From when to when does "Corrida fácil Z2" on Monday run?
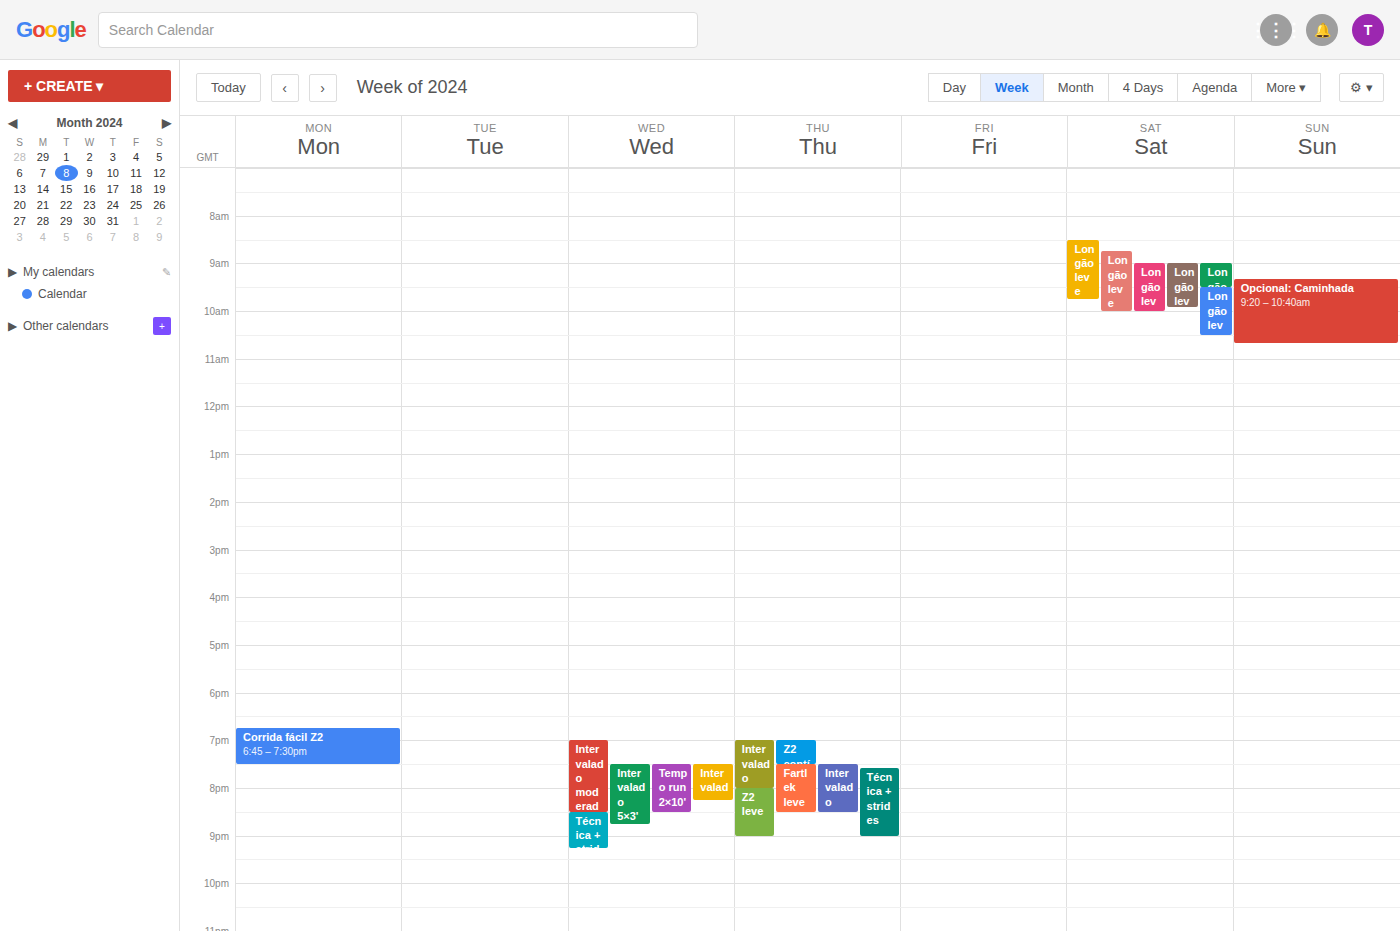
6:45 PM to 7:30 PM